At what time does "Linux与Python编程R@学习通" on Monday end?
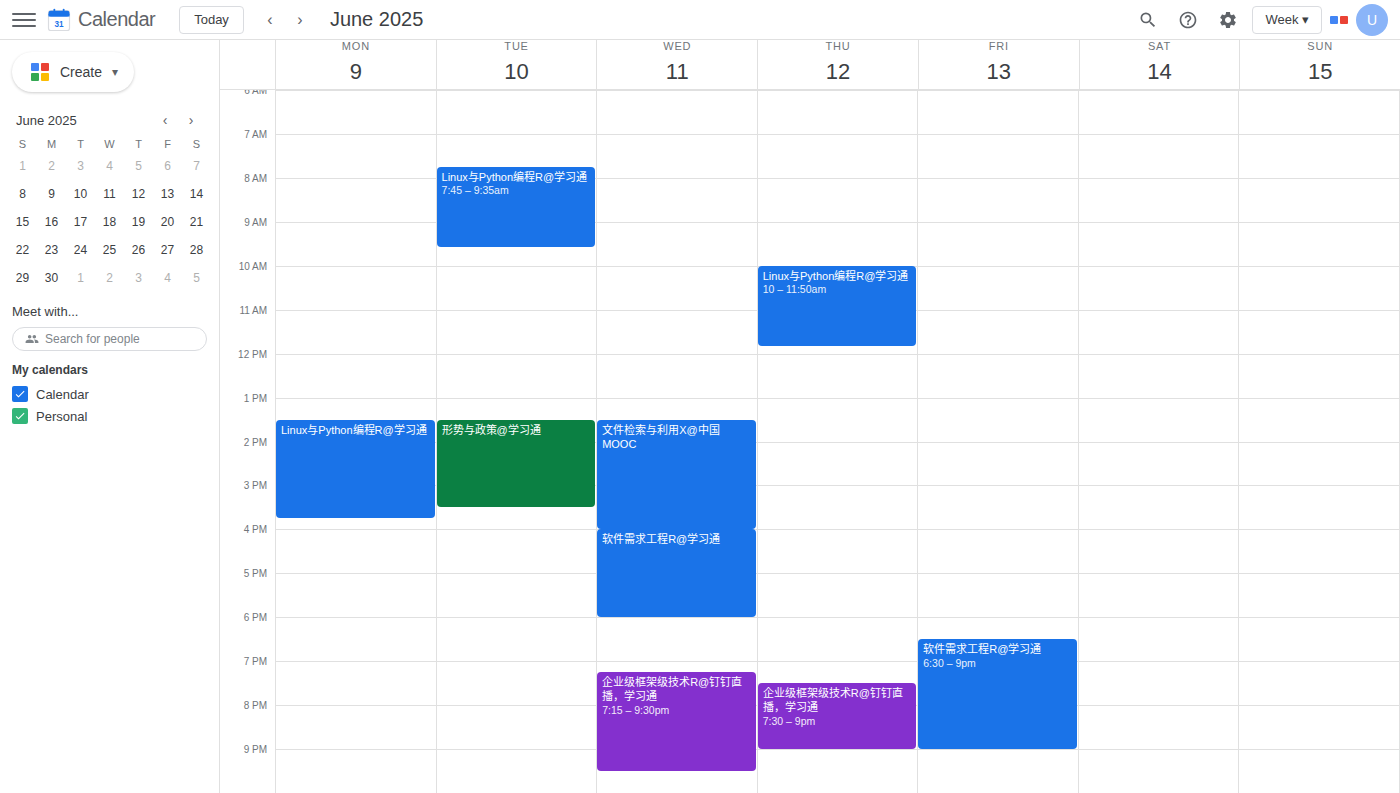
3:45 PM